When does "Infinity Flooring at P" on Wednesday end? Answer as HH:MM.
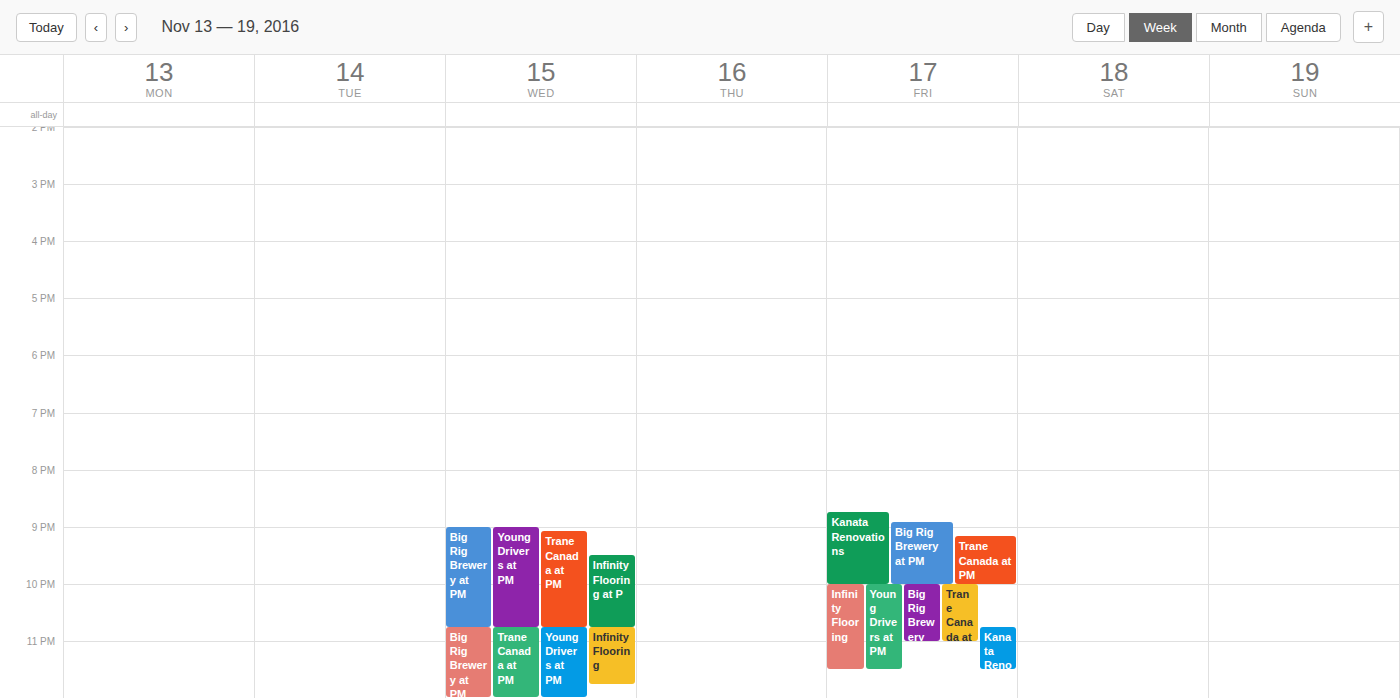
22:45